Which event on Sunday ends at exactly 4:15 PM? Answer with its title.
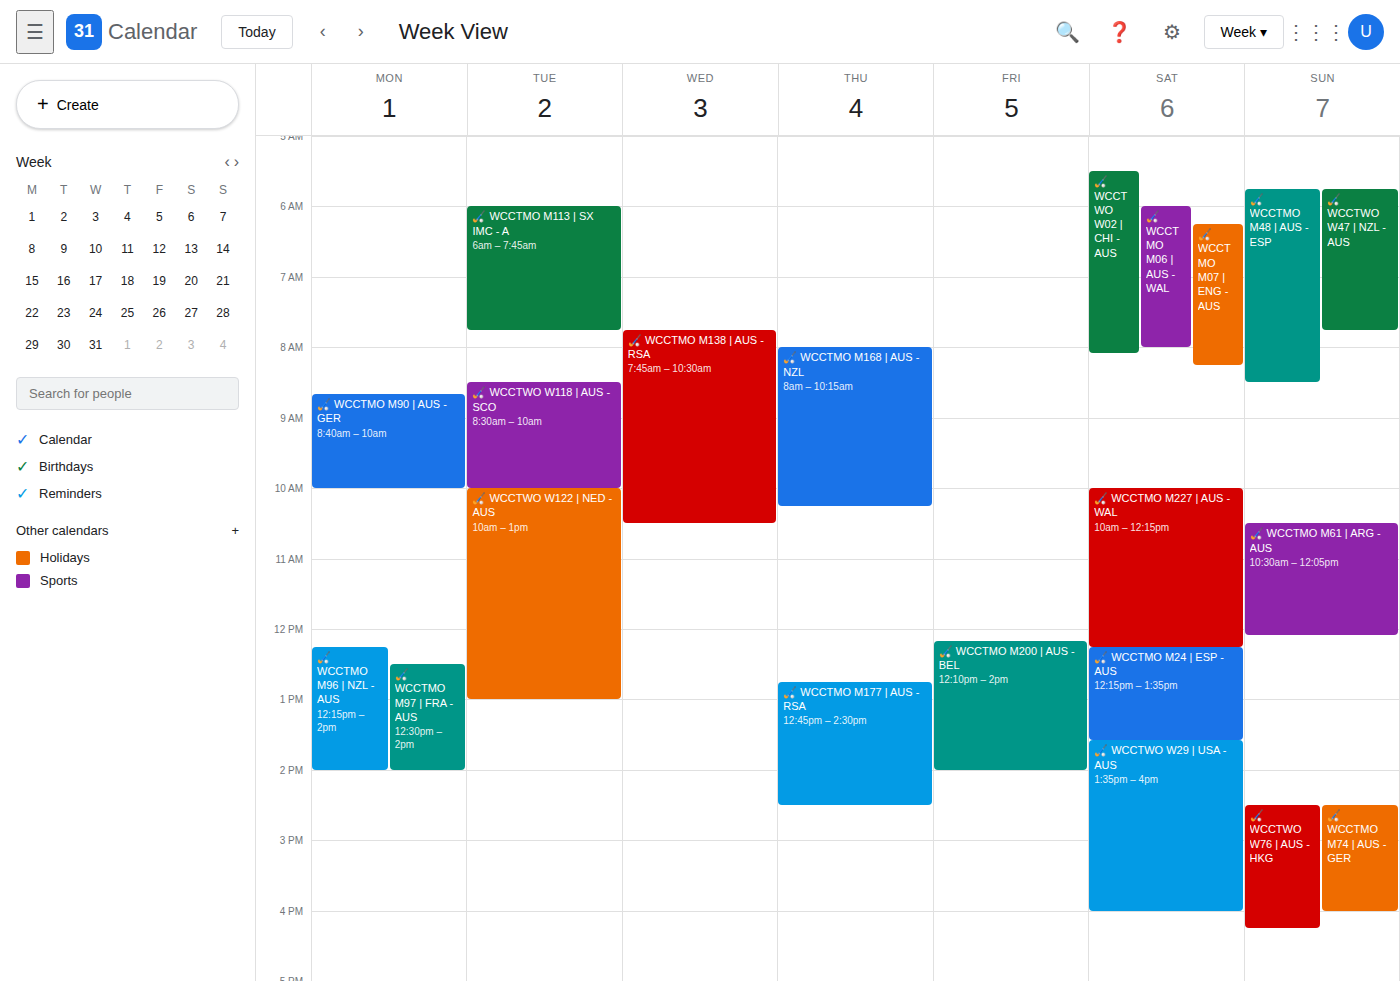
"🏑 WCCTWO W76 | AUS - HKG"